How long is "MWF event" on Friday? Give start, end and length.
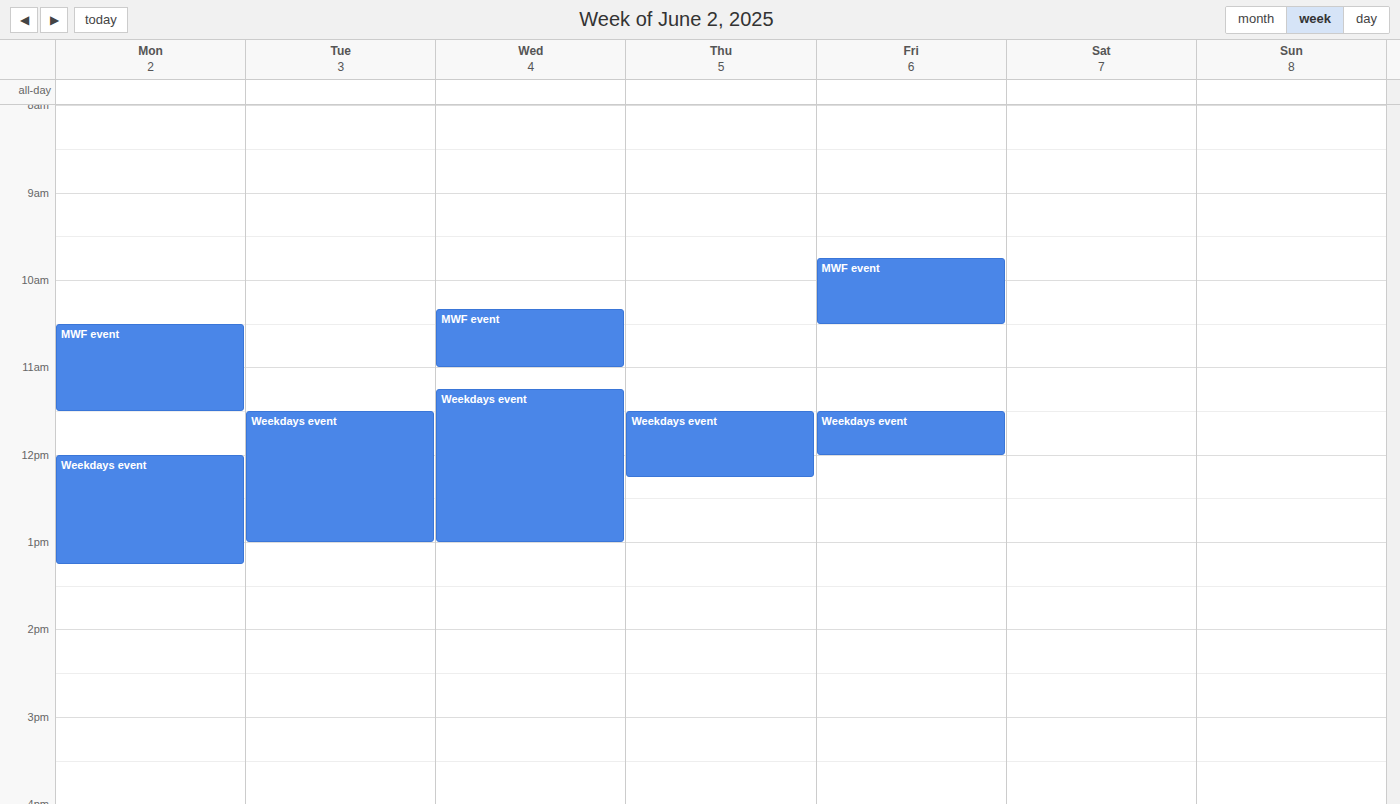
9:45 AM to 10:30 AM, 45 minutes